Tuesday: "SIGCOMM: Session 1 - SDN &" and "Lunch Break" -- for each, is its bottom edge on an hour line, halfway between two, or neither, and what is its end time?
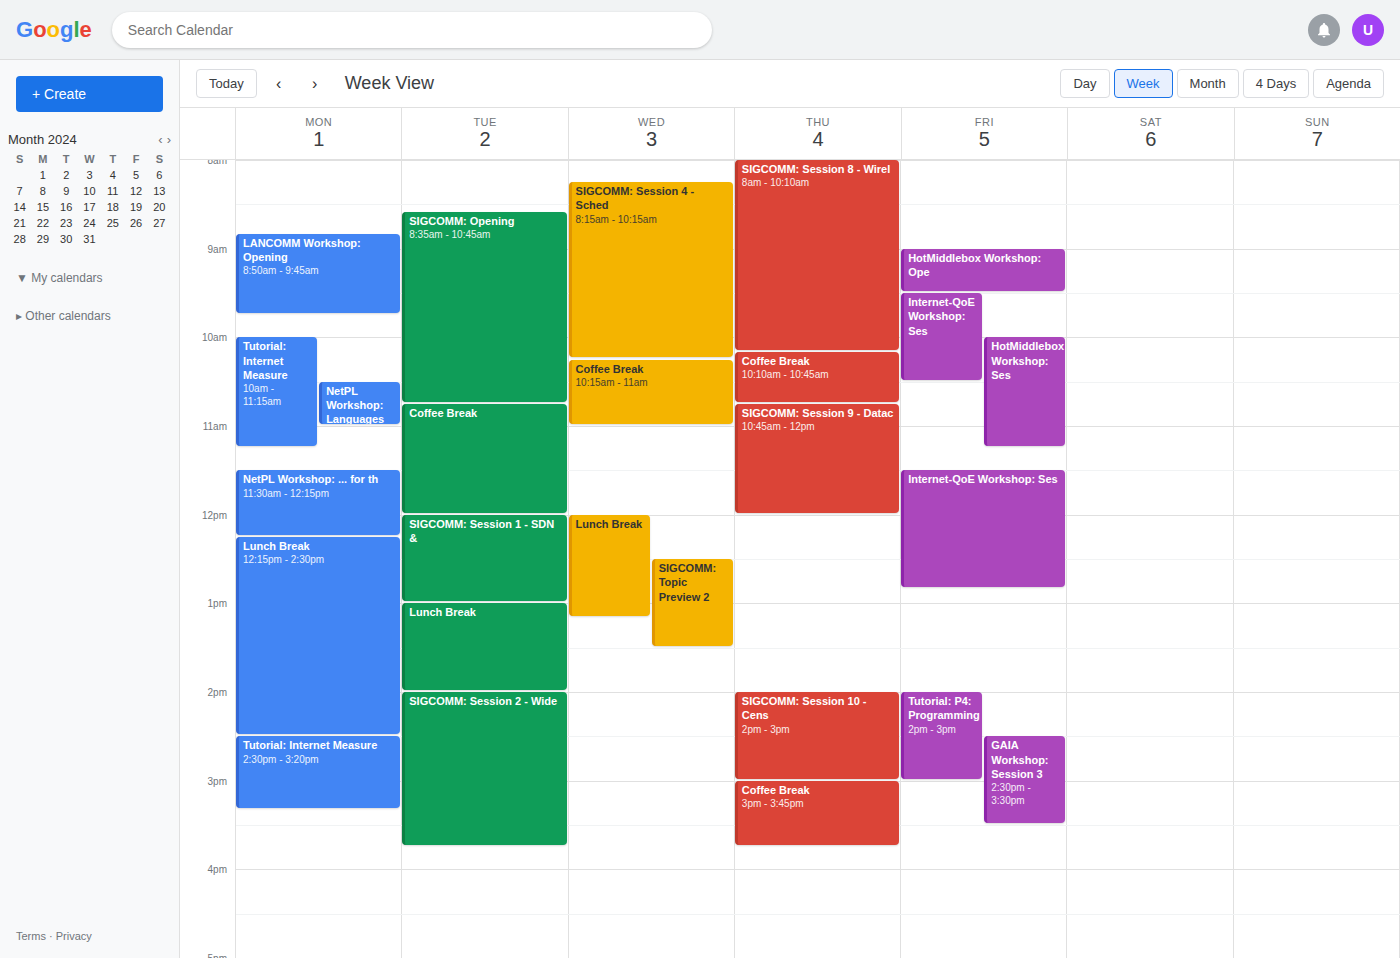
"SIGCOMM: Session 1 - SDN &": 13:00, exactly on the 13:00 line. "Lunch Break": 14:00, exactly on the 14:00 line.